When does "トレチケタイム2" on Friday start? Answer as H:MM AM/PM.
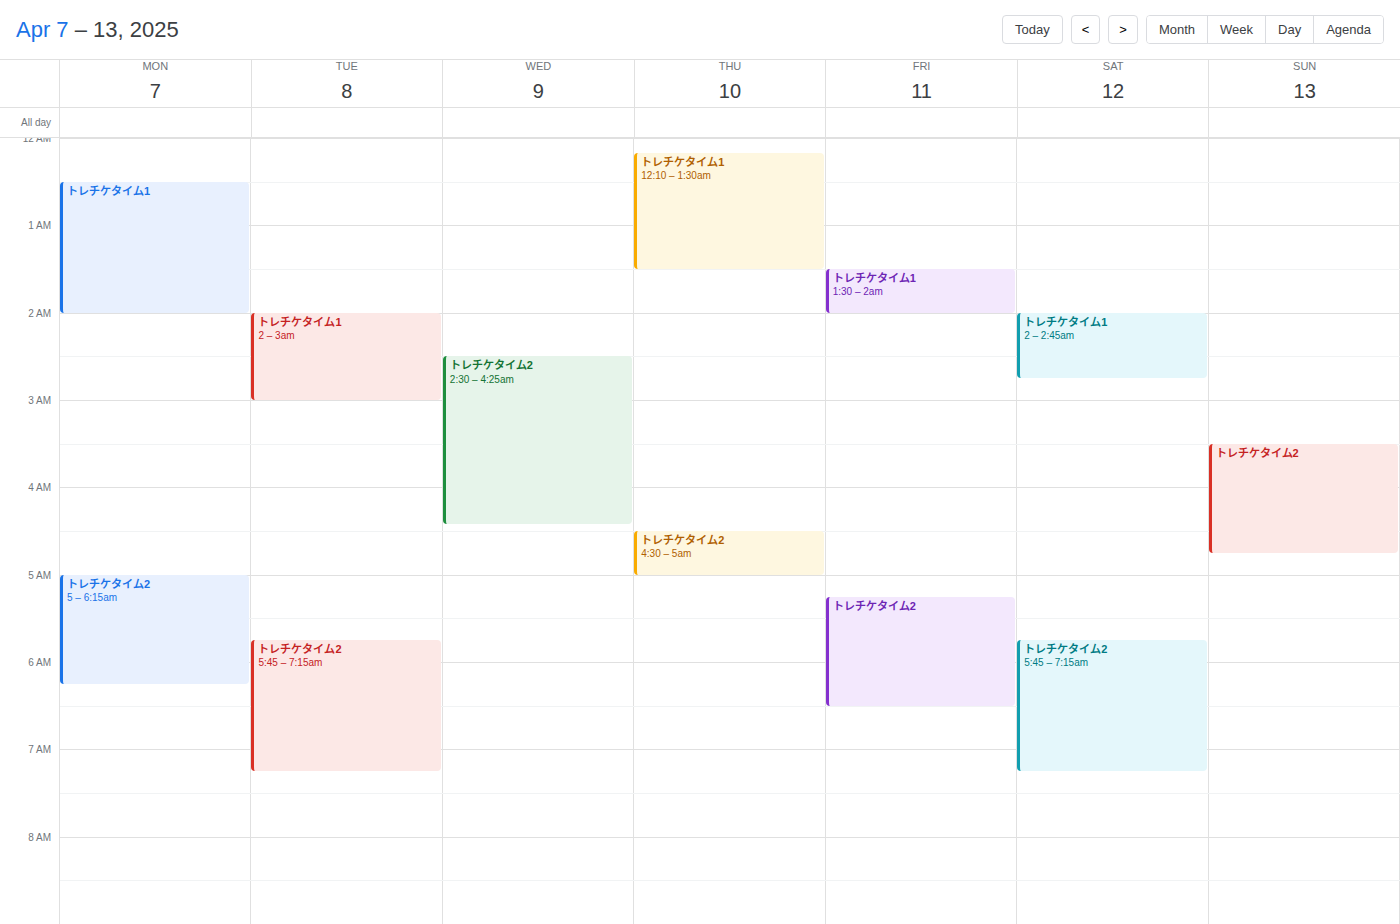
5:15 AM